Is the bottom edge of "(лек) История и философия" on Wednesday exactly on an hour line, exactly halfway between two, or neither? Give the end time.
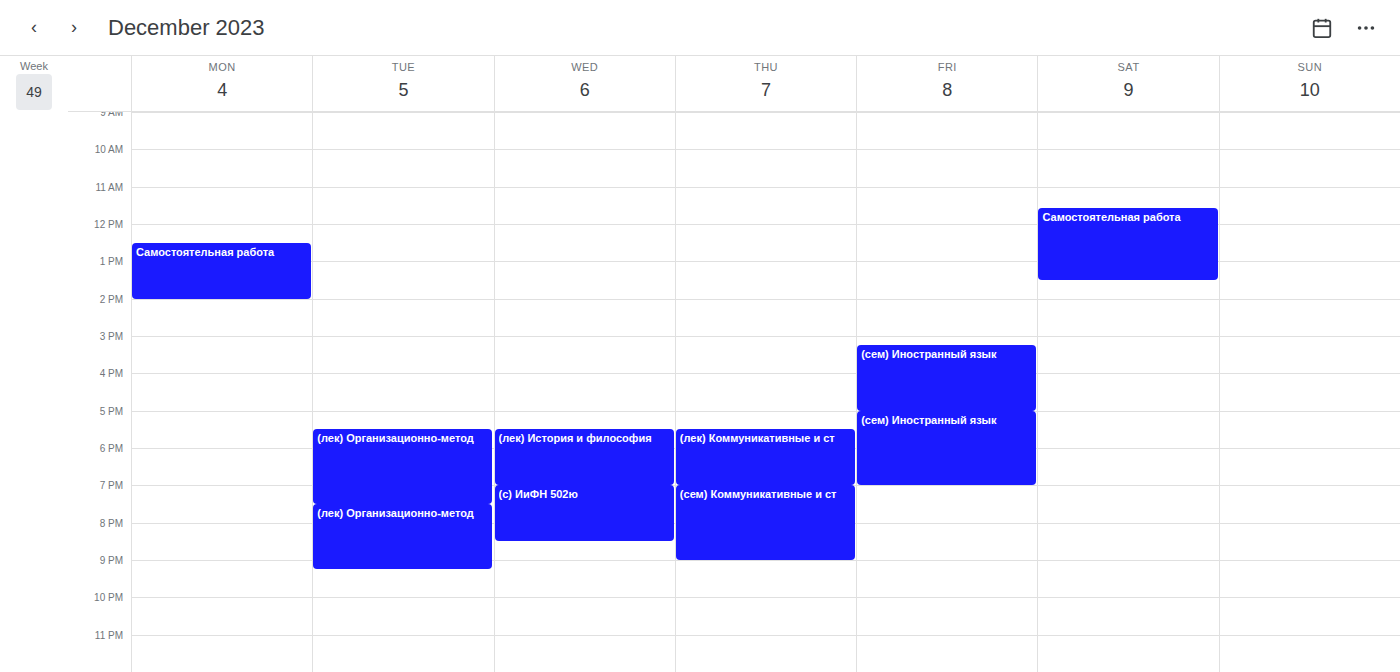
7:00 PM -- exactly on the 7 PM line.